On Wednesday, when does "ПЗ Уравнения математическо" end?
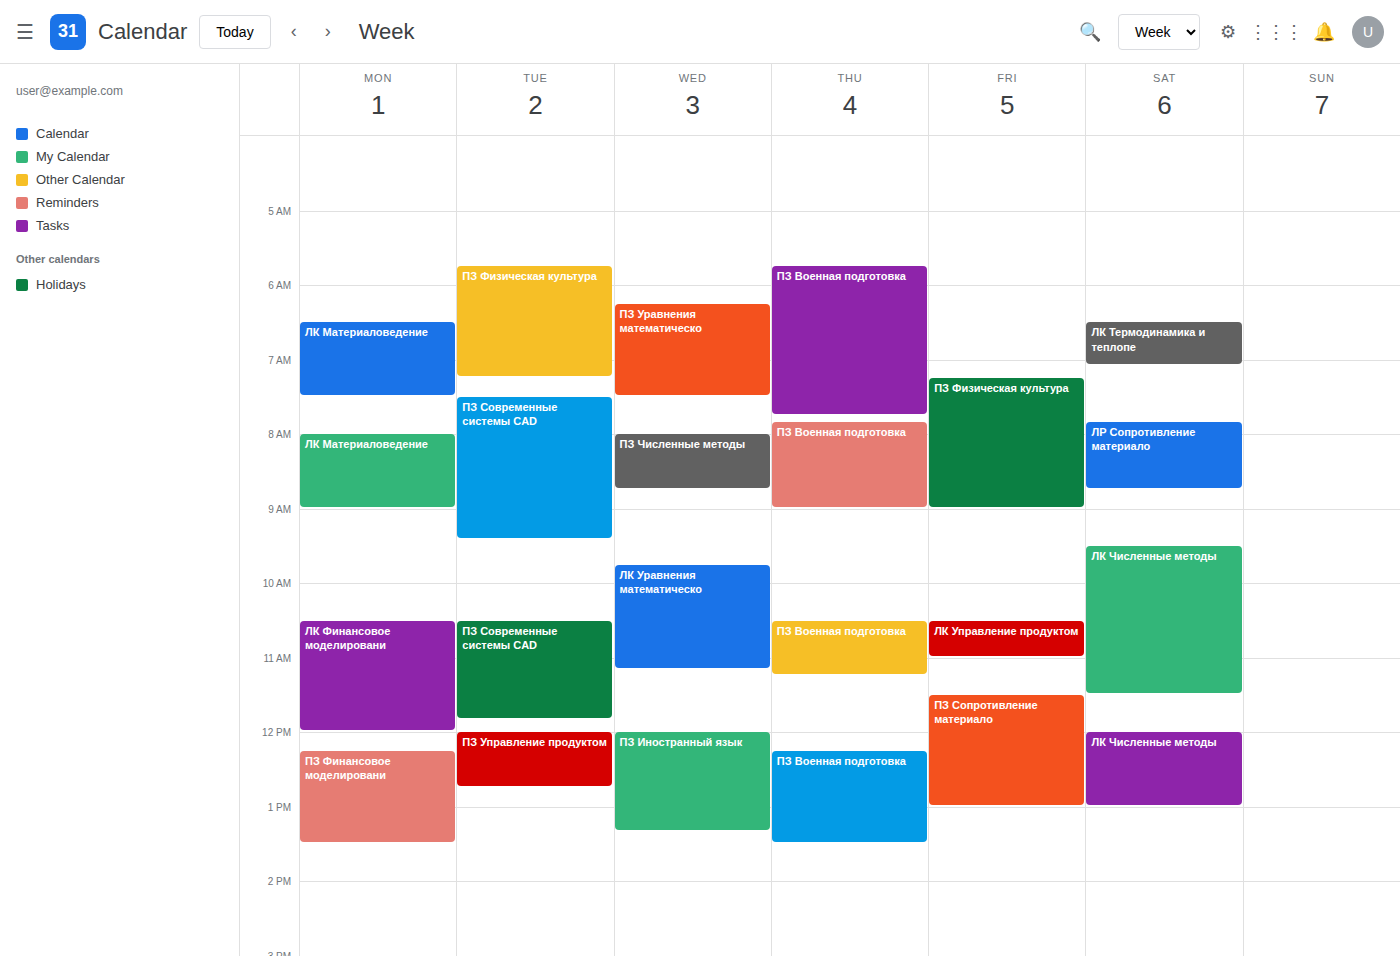
07:30